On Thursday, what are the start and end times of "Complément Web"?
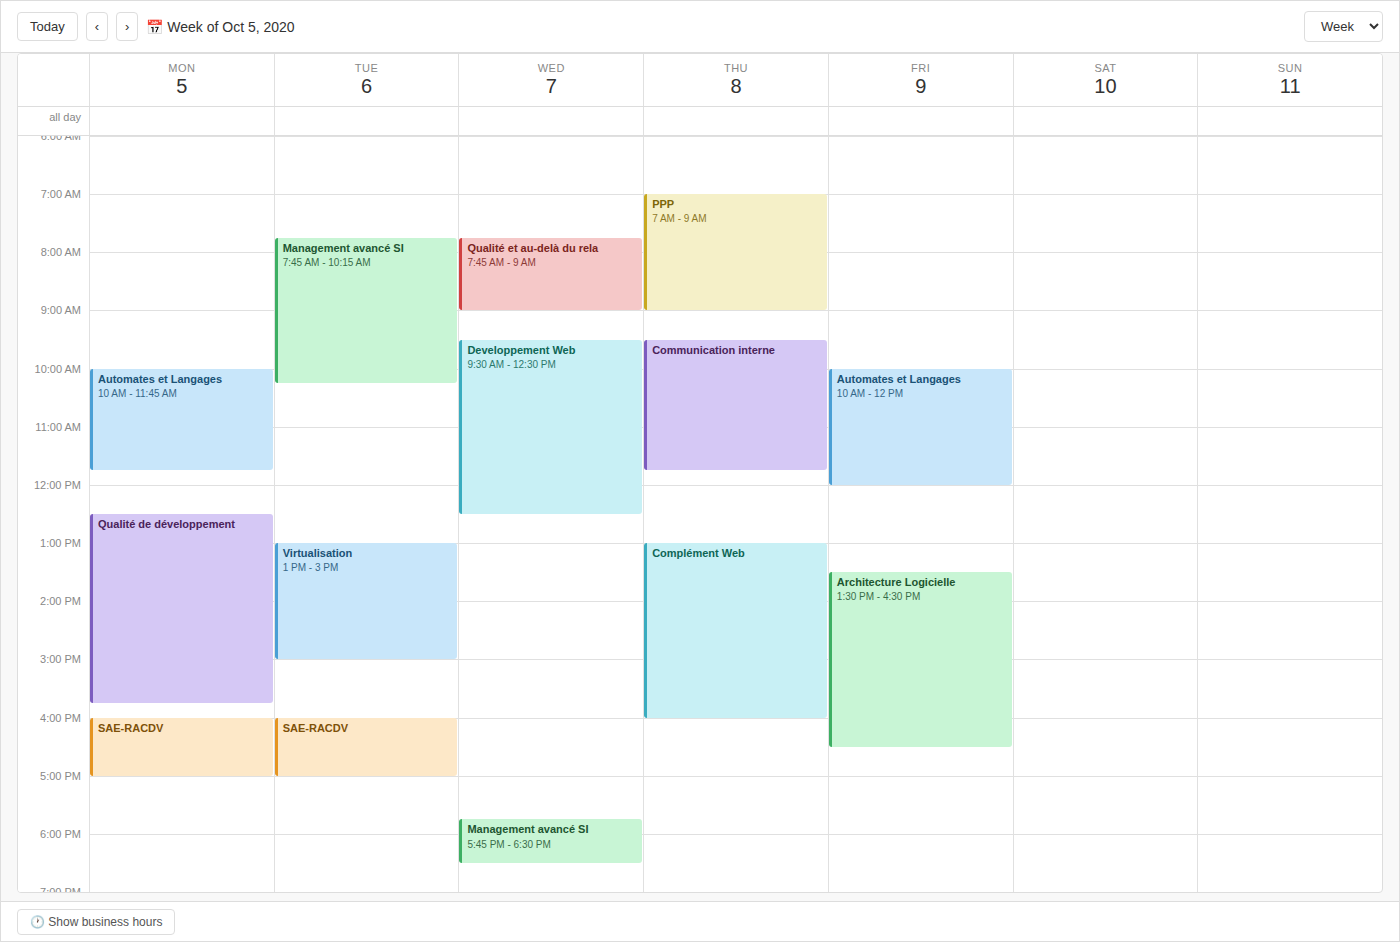
1:00 PM to 4:00 PM